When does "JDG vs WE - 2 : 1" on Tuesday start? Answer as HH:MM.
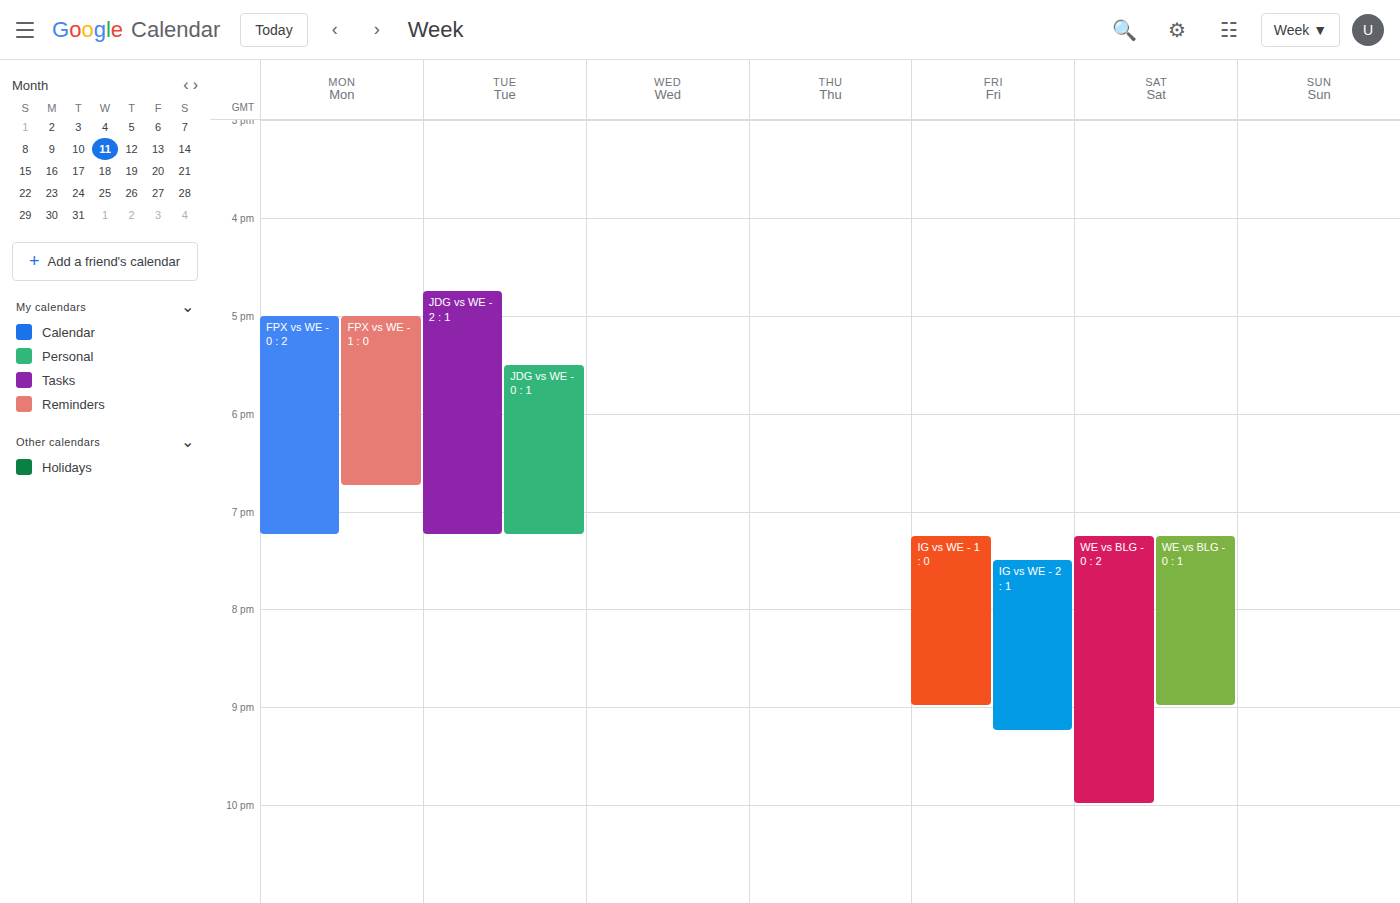
16:45